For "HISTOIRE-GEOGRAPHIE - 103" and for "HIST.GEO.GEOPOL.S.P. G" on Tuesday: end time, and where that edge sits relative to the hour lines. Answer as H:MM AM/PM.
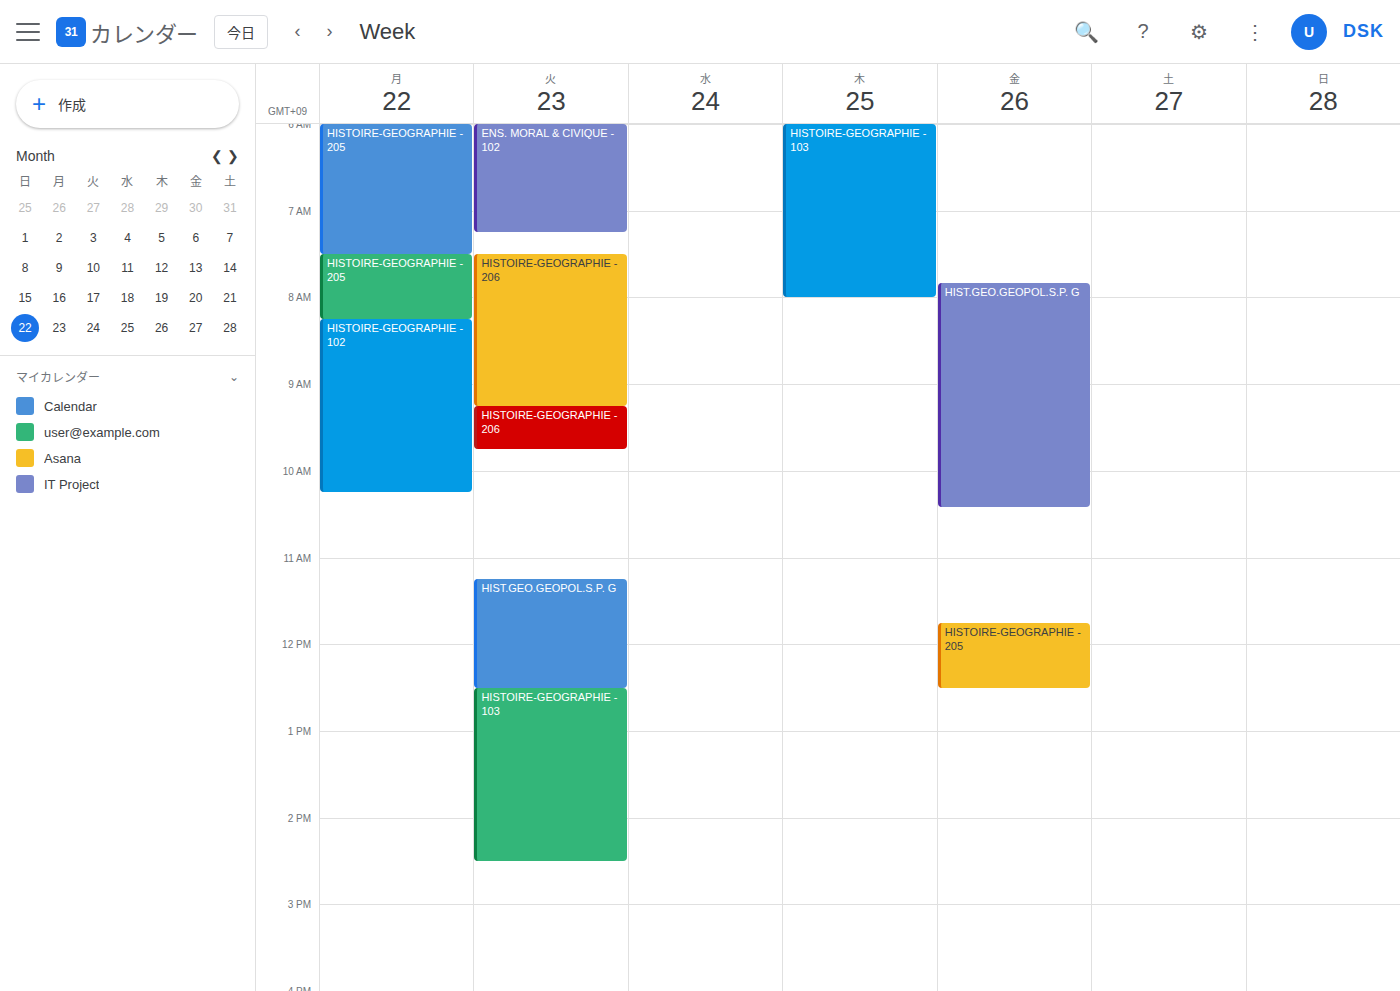
"HISTOIRE-GEOGRAPHIE - 103": 2:30 PM, halfway between the 2 PM and 3 PM lines. "HIST.GEO.GEOPOL.S.P. G": 12:30 PM, halfway between the 12 PM and 1 PM lines.